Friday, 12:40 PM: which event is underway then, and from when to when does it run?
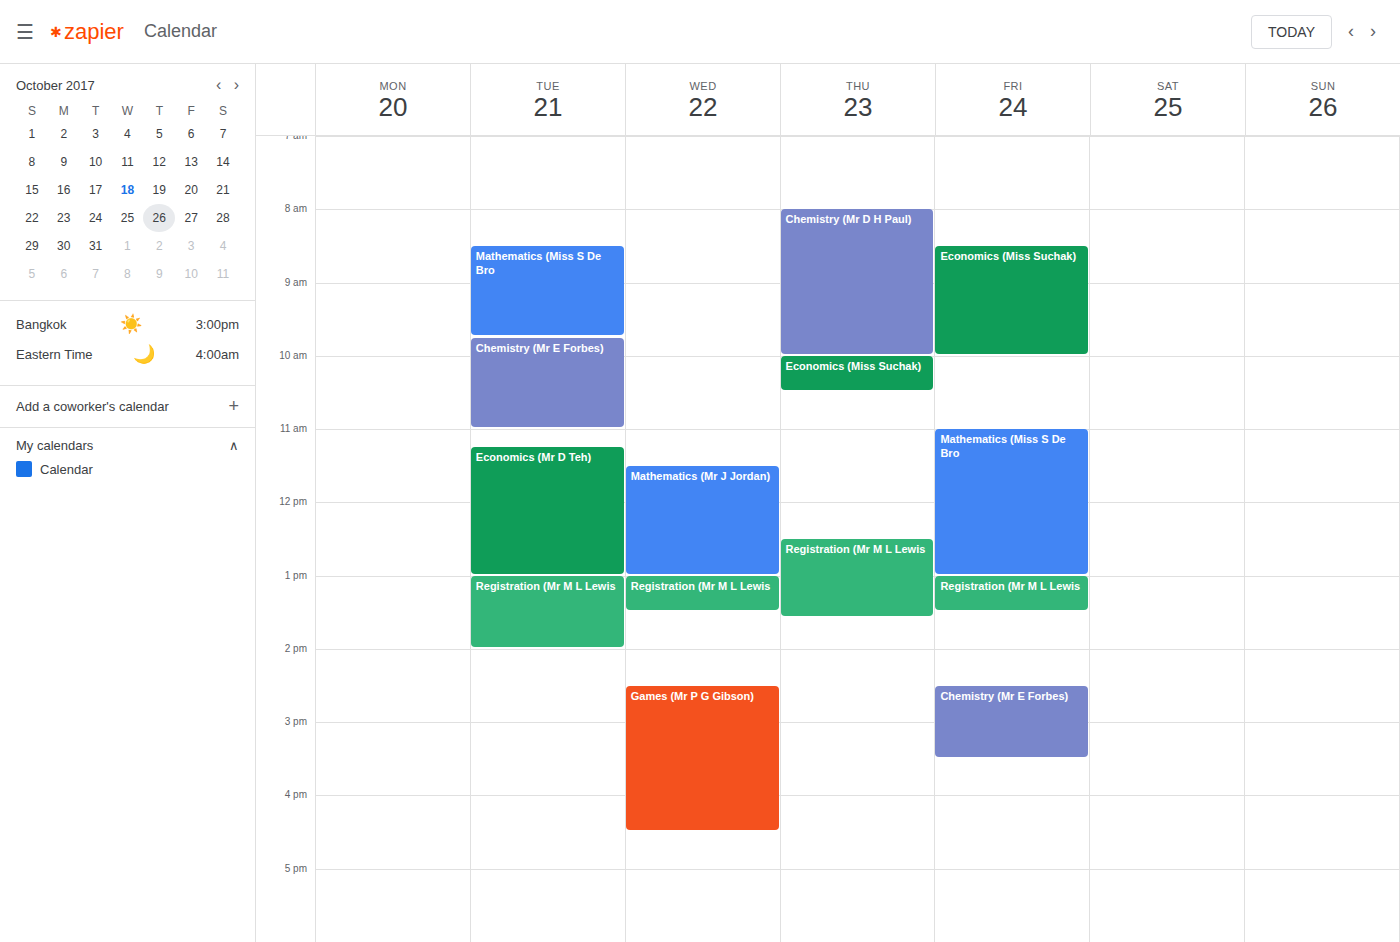
"Mathematics (Miss S De Bro", 11:00 AM to 1:00 PM